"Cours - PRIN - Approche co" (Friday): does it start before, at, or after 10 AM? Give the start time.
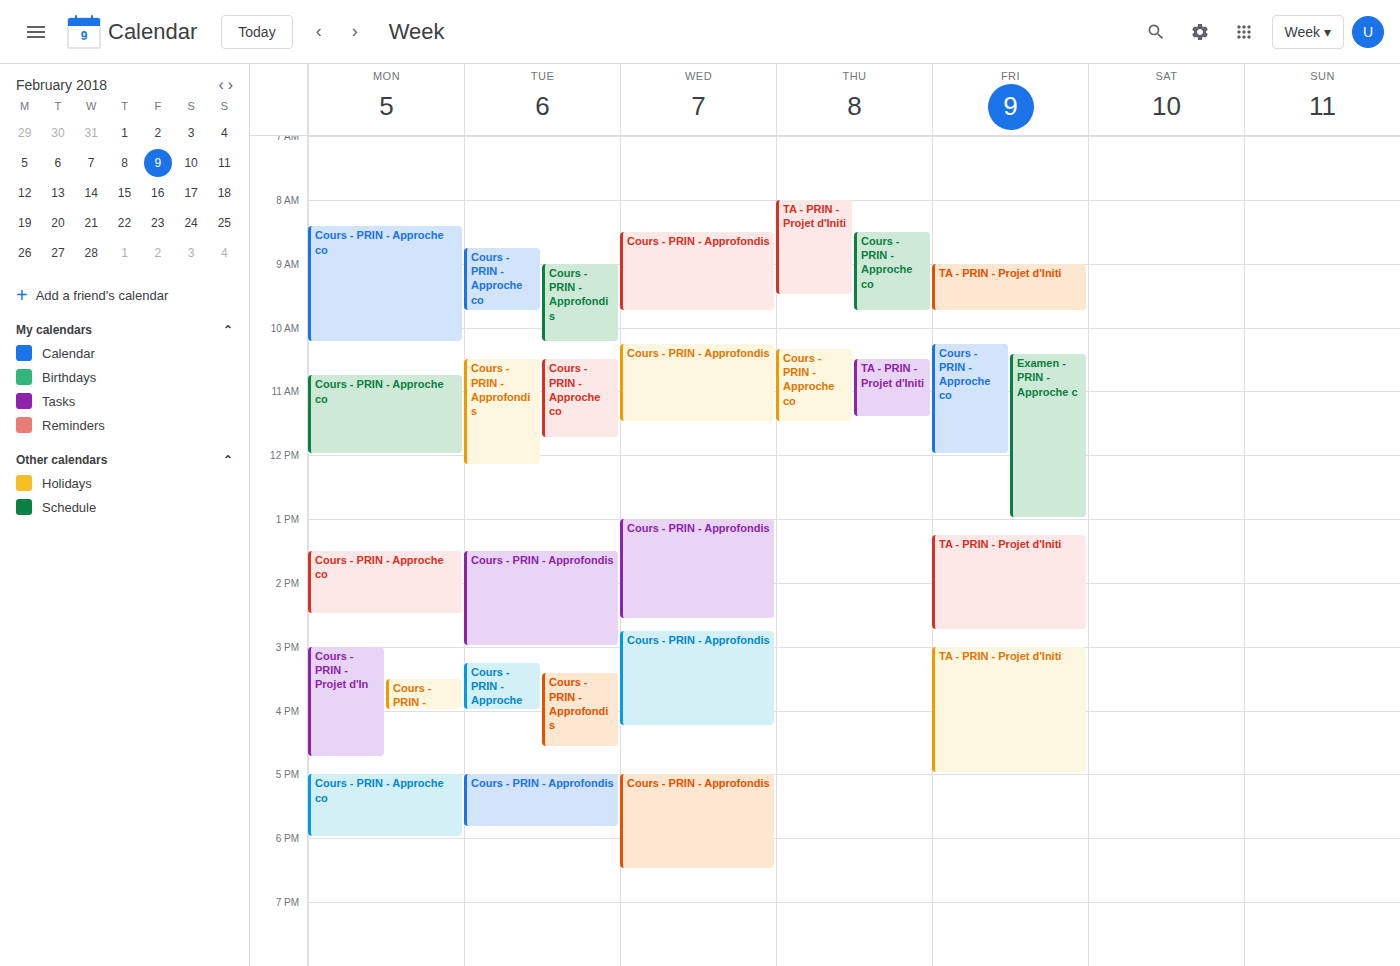
10:15 AM -- after 10 AM, 15 minutes below the 10 AM line.